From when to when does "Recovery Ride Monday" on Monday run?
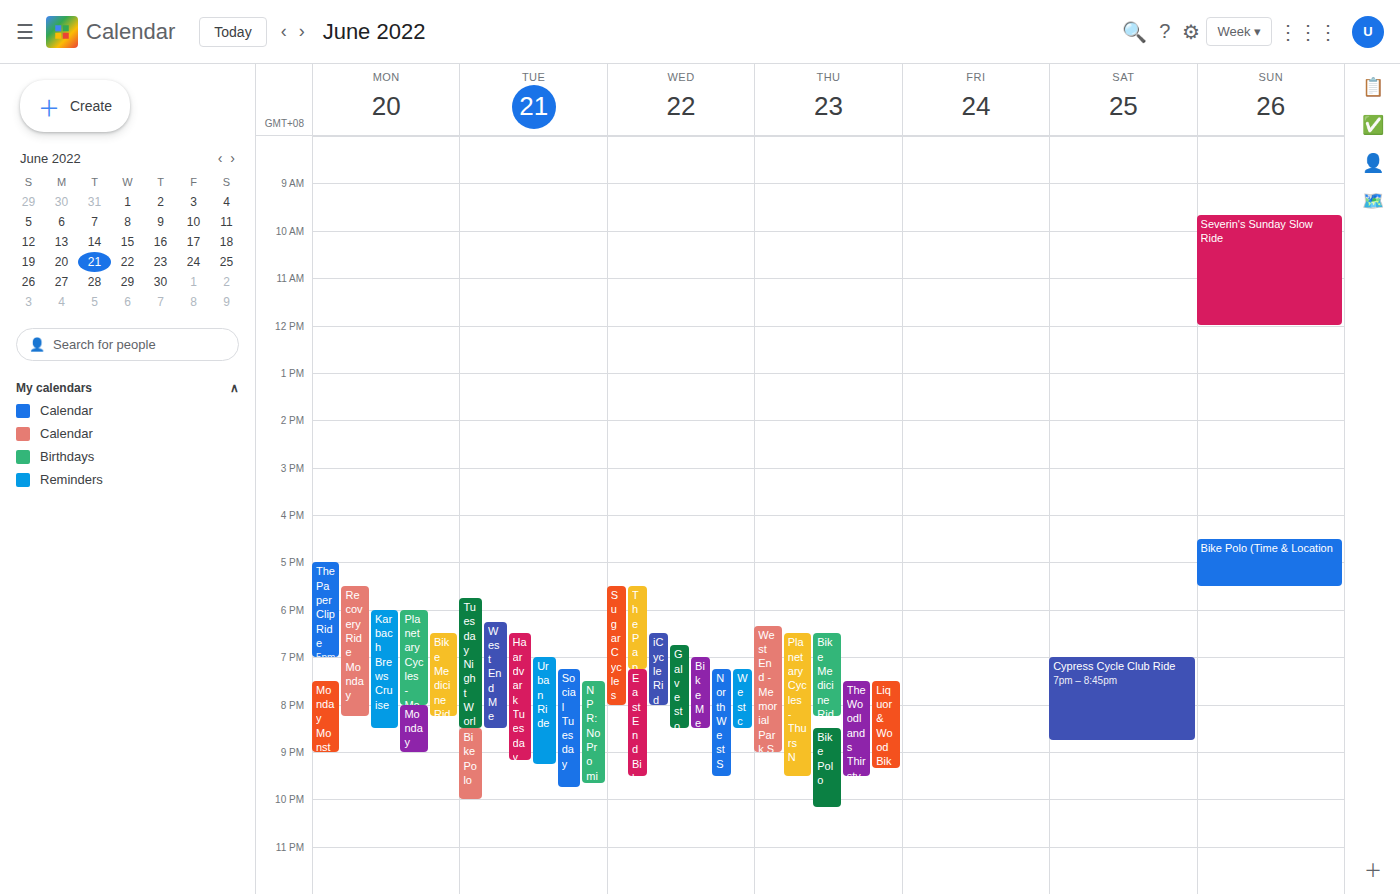
5:30 PM to 8:15 PM